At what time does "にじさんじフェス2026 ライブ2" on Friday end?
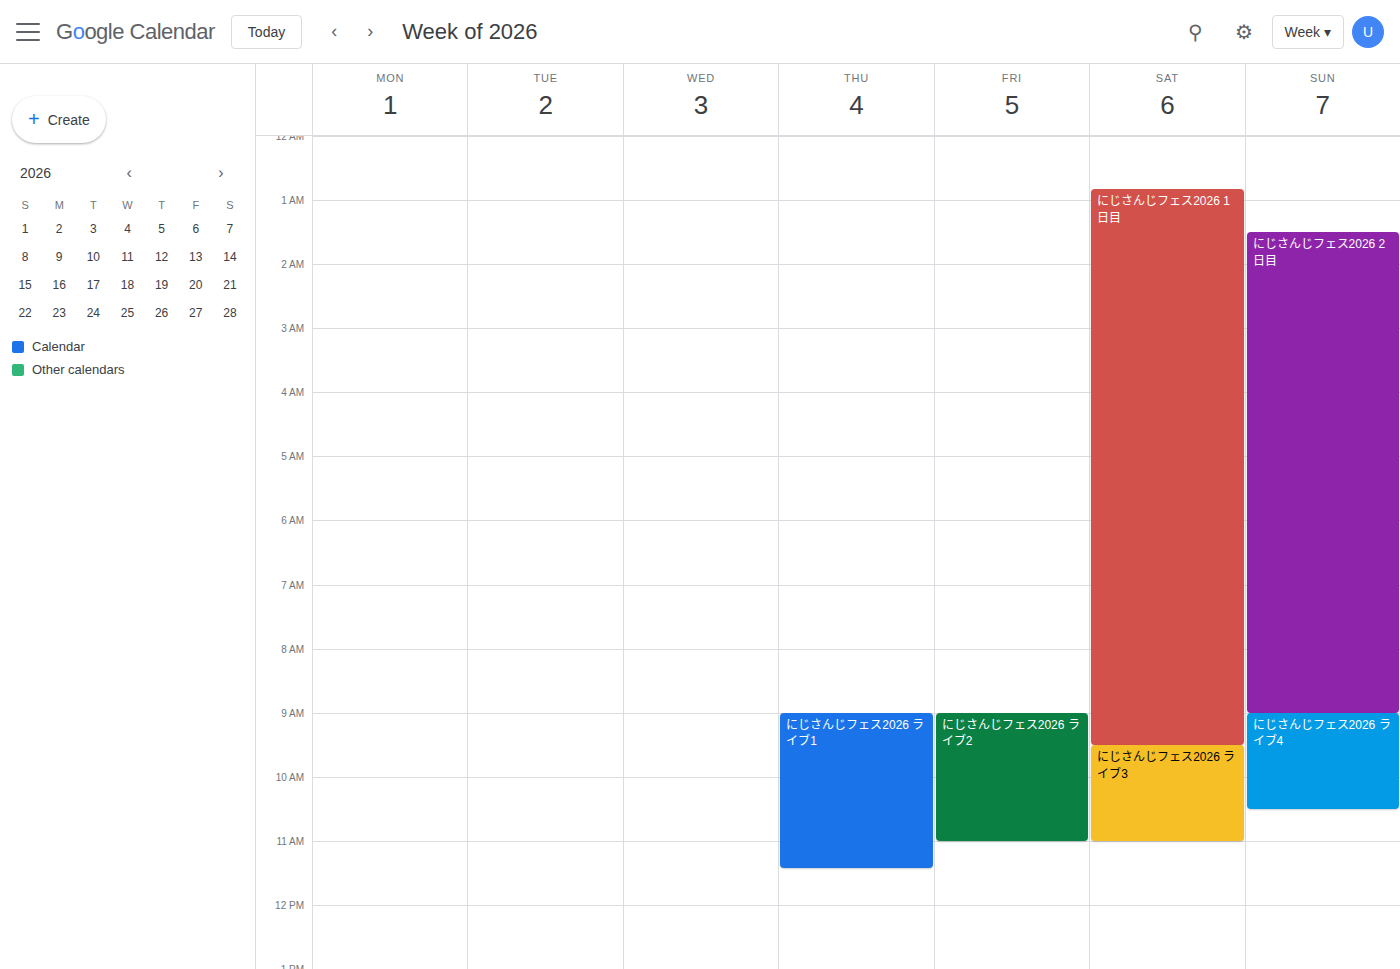
11:00